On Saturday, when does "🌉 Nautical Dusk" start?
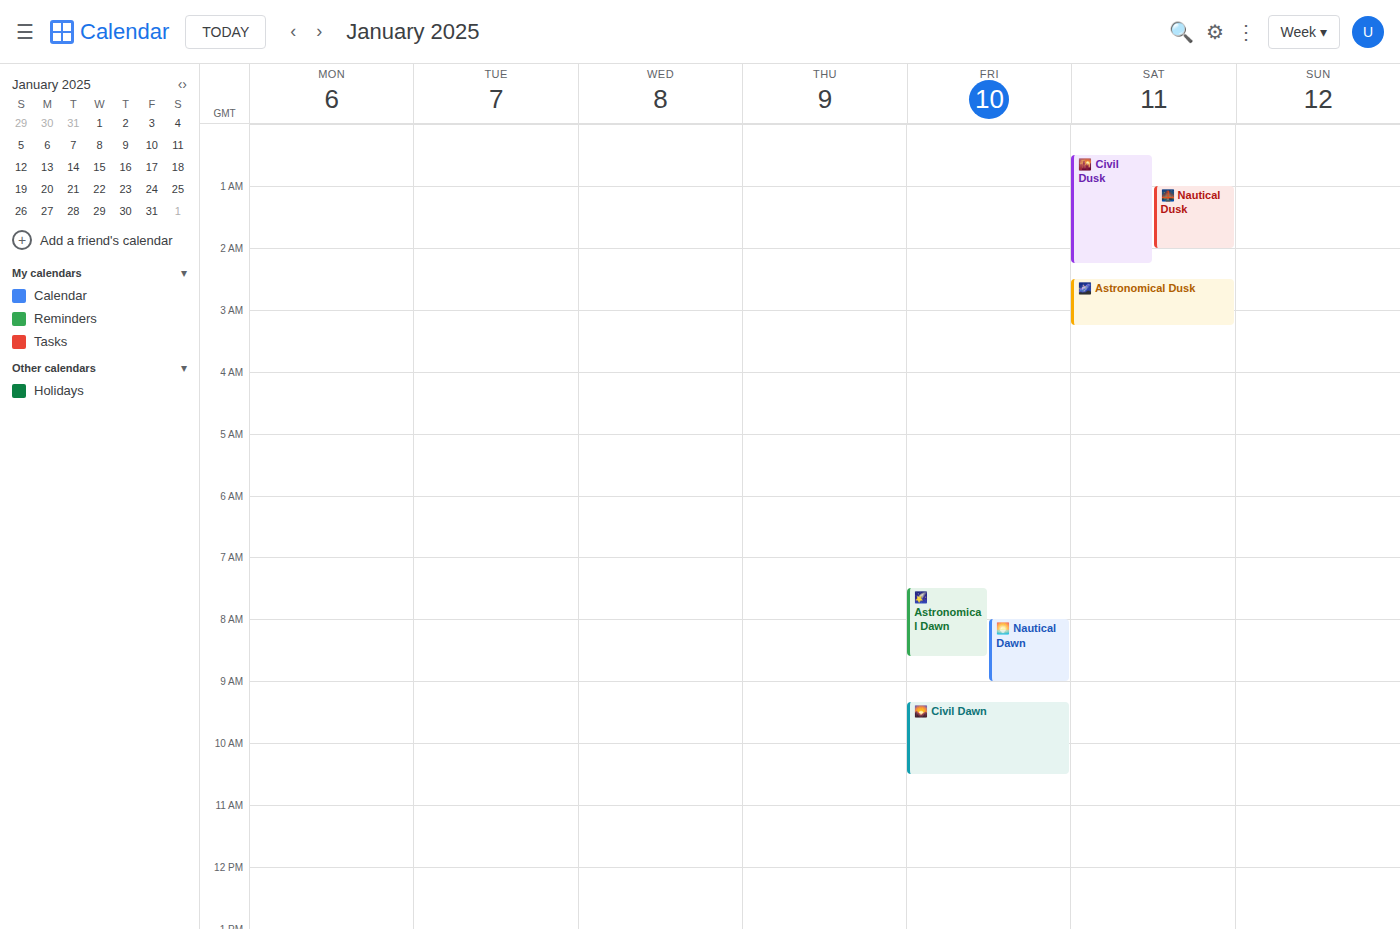
1:00 AM